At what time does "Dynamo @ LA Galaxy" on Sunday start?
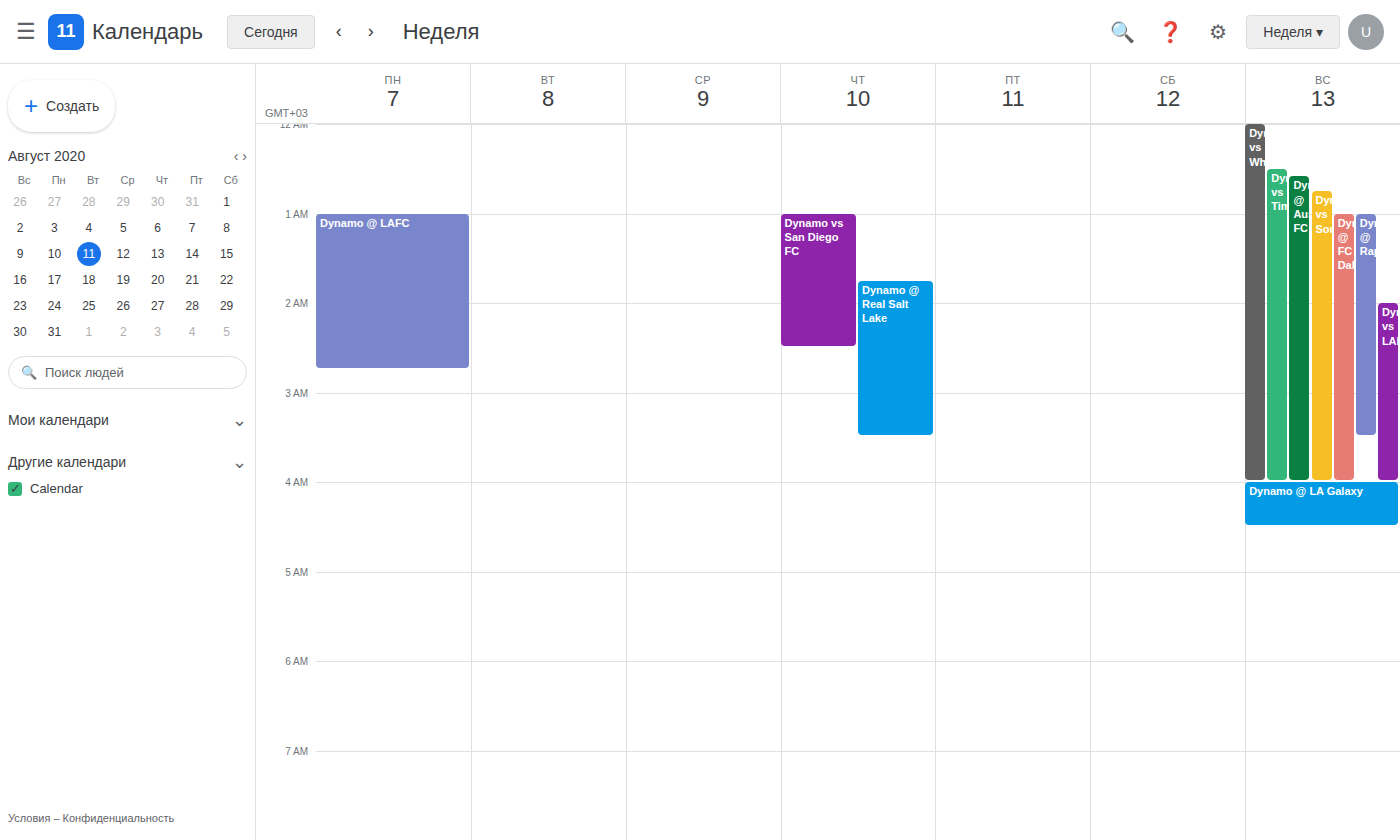
4:00 AM